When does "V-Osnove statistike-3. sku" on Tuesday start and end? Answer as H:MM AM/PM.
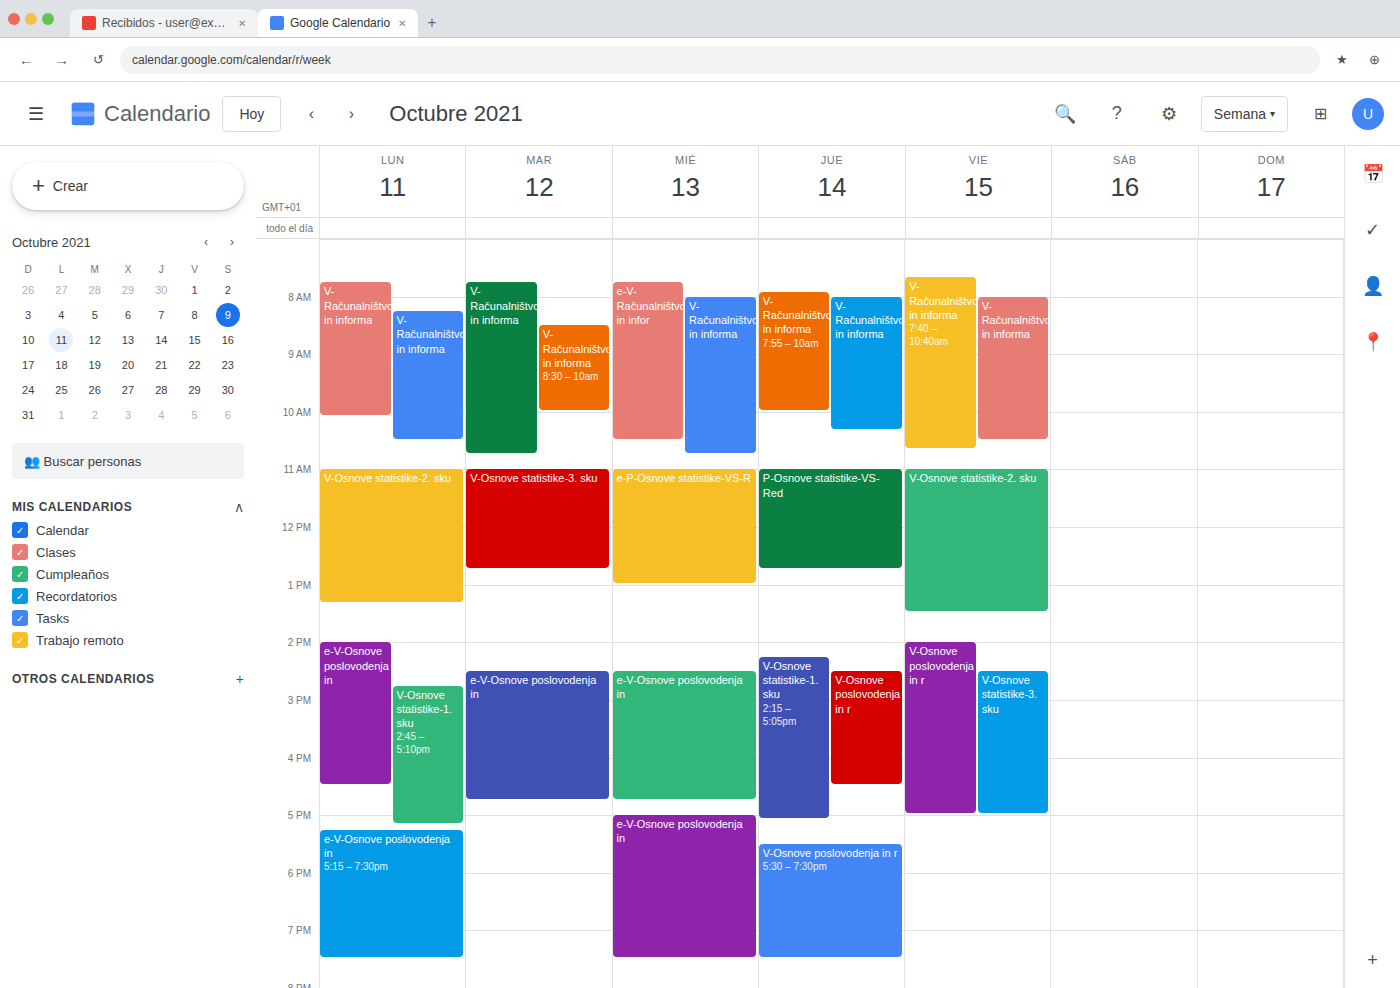
11:00 AM to 12:45 PM